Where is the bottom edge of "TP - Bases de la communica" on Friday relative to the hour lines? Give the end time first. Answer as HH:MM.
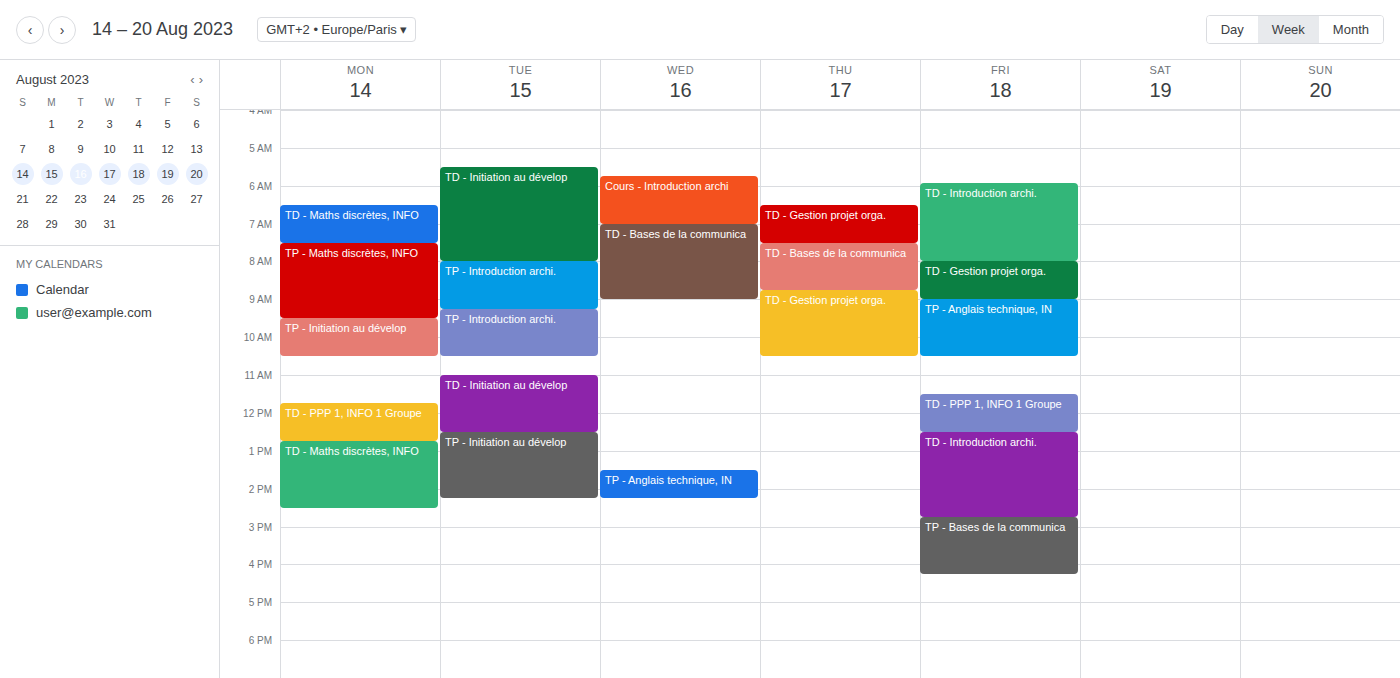
16:15 -- neither: a quarter of the way from the 16:00 line to the 17:00 line.